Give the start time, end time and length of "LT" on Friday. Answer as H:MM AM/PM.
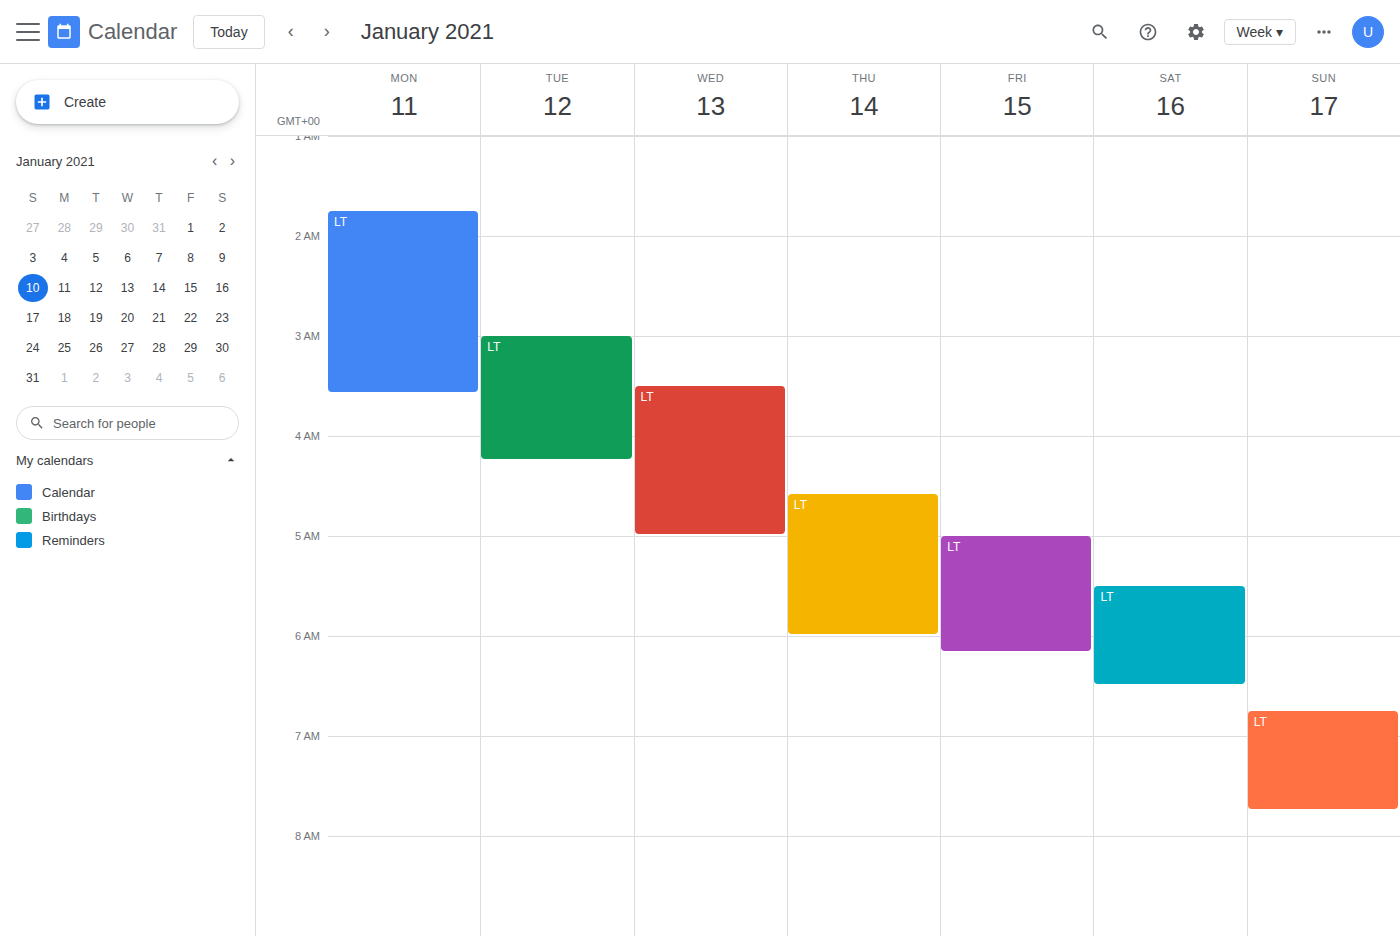
5:00 AM to 6:10 AM, 1 hour 10 minutes